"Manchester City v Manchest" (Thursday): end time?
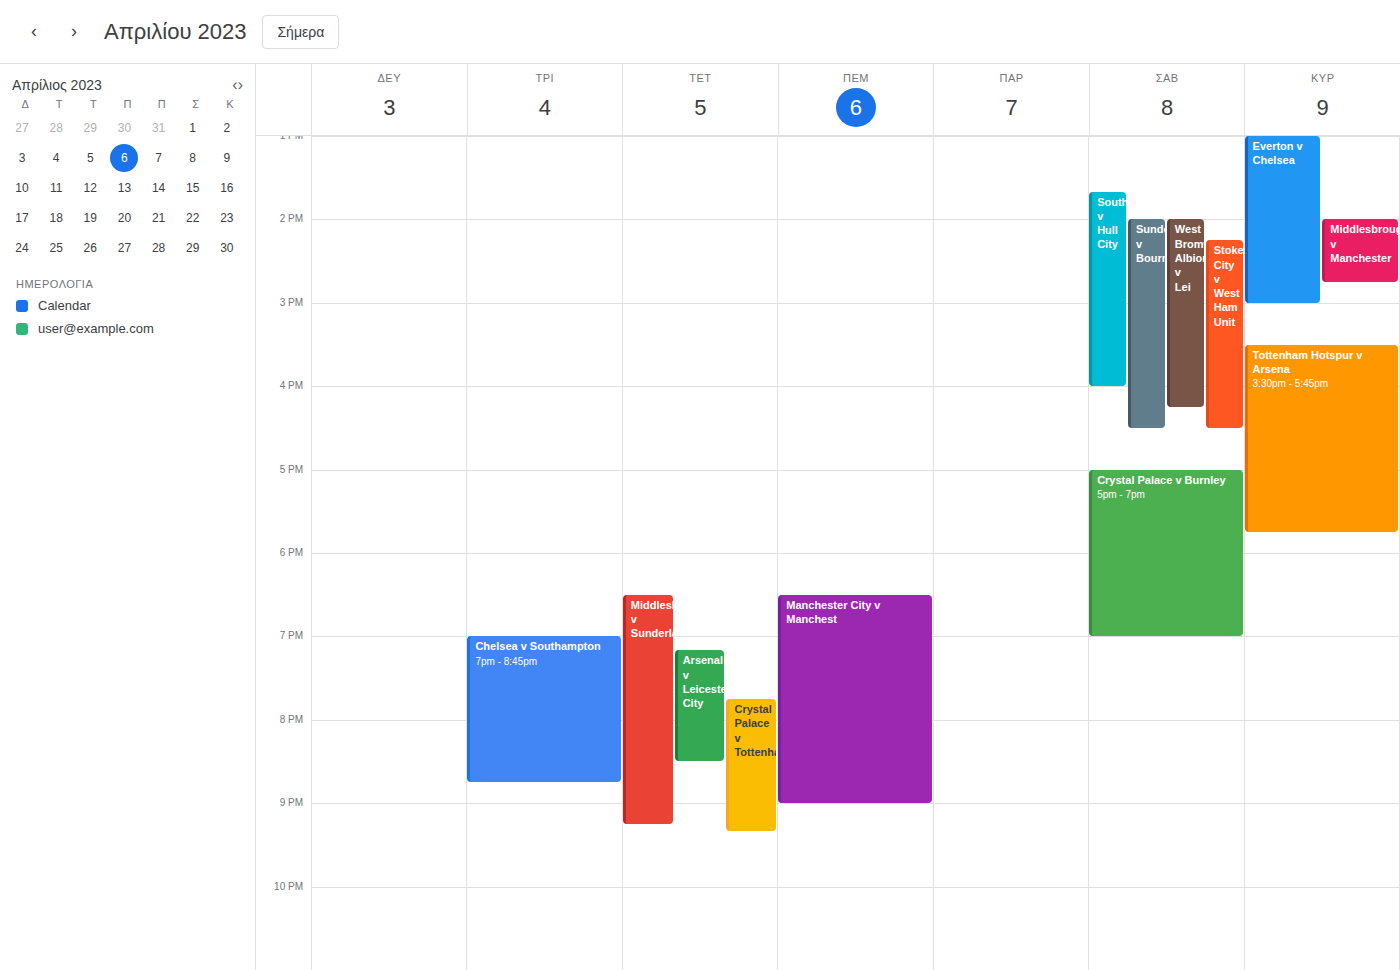
9:00 PM